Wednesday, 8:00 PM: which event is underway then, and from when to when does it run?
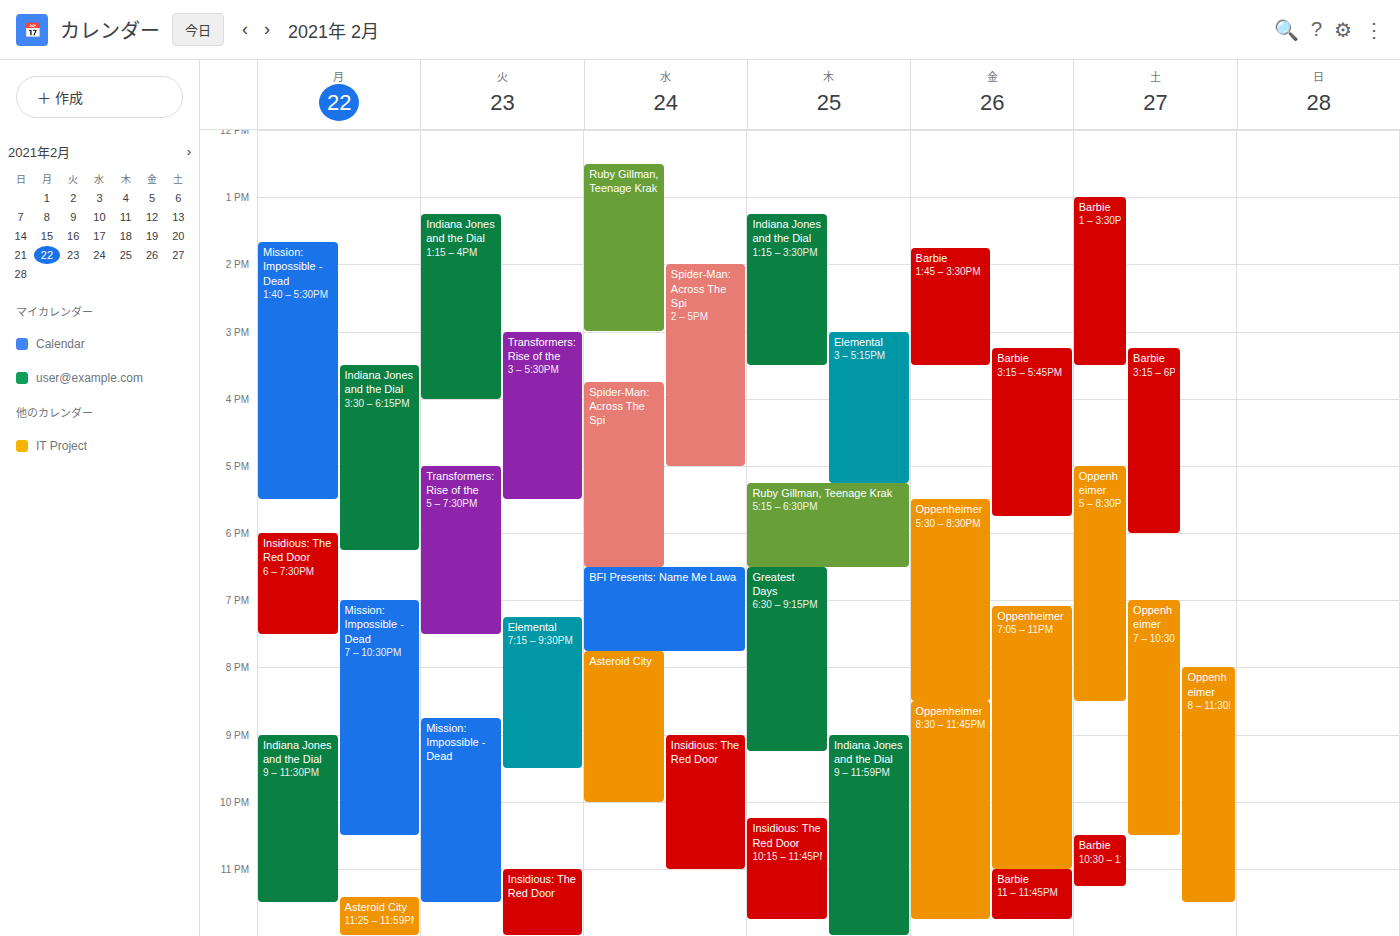
"Asteroid City", 7:45 PM to 10:00 PM